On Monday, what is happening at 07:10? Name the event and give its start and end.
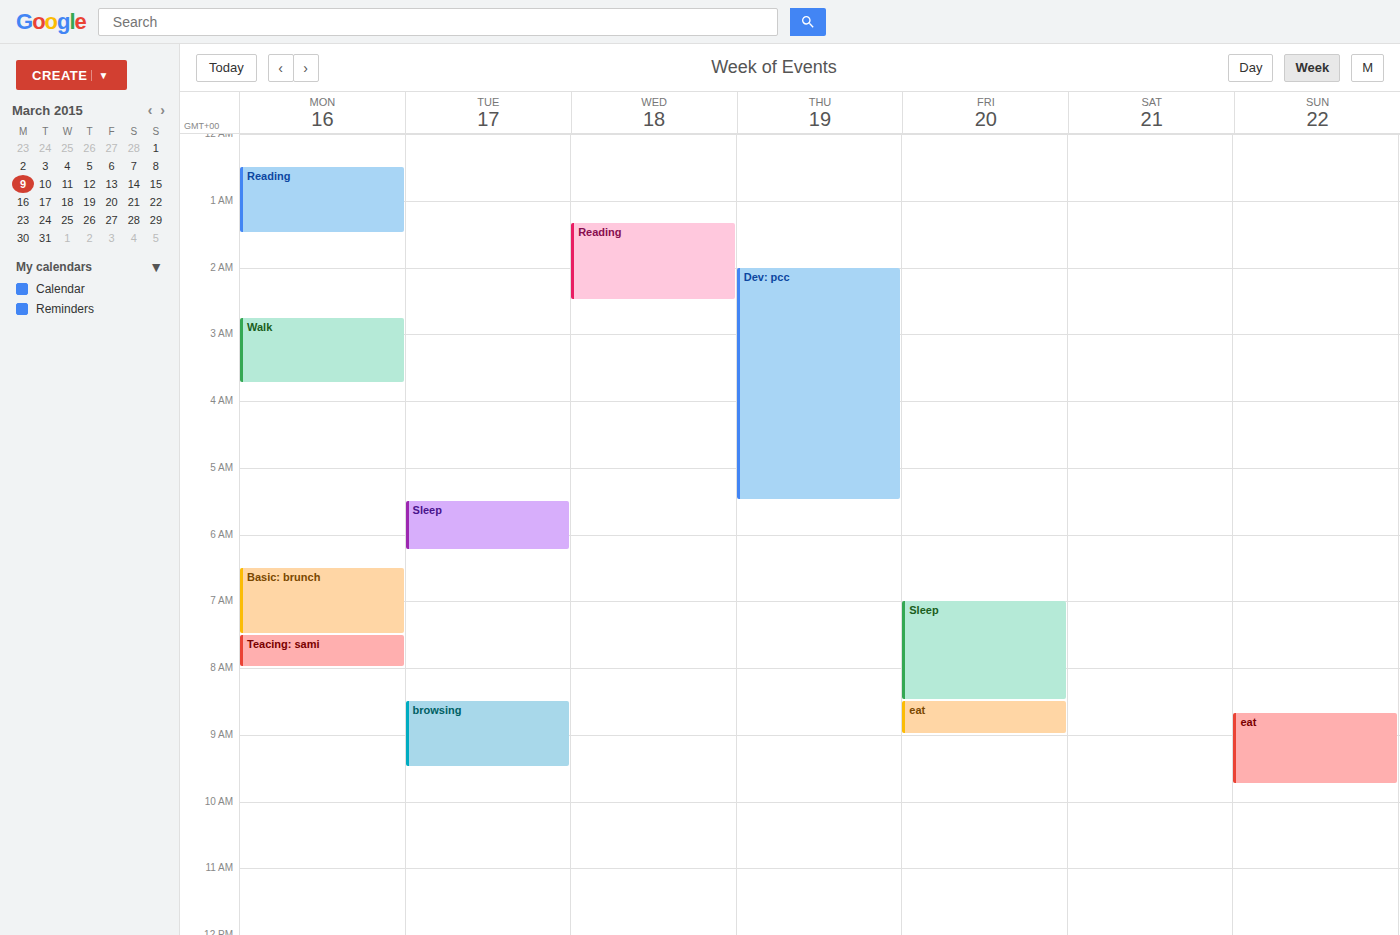
"Basic: brunch", 06:30 to 07:30